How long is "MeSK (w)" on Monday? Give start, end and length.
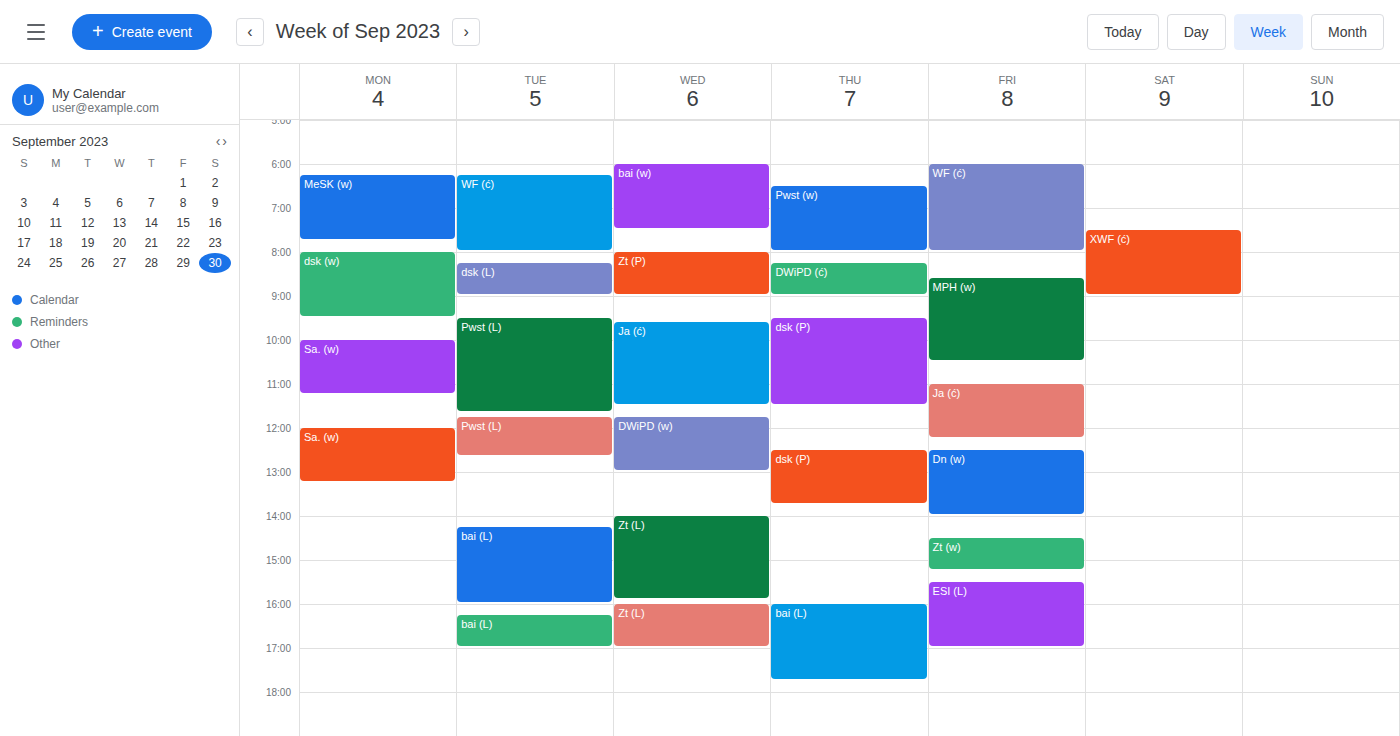
06:15 to 07:45, 1 hour 30 minutes